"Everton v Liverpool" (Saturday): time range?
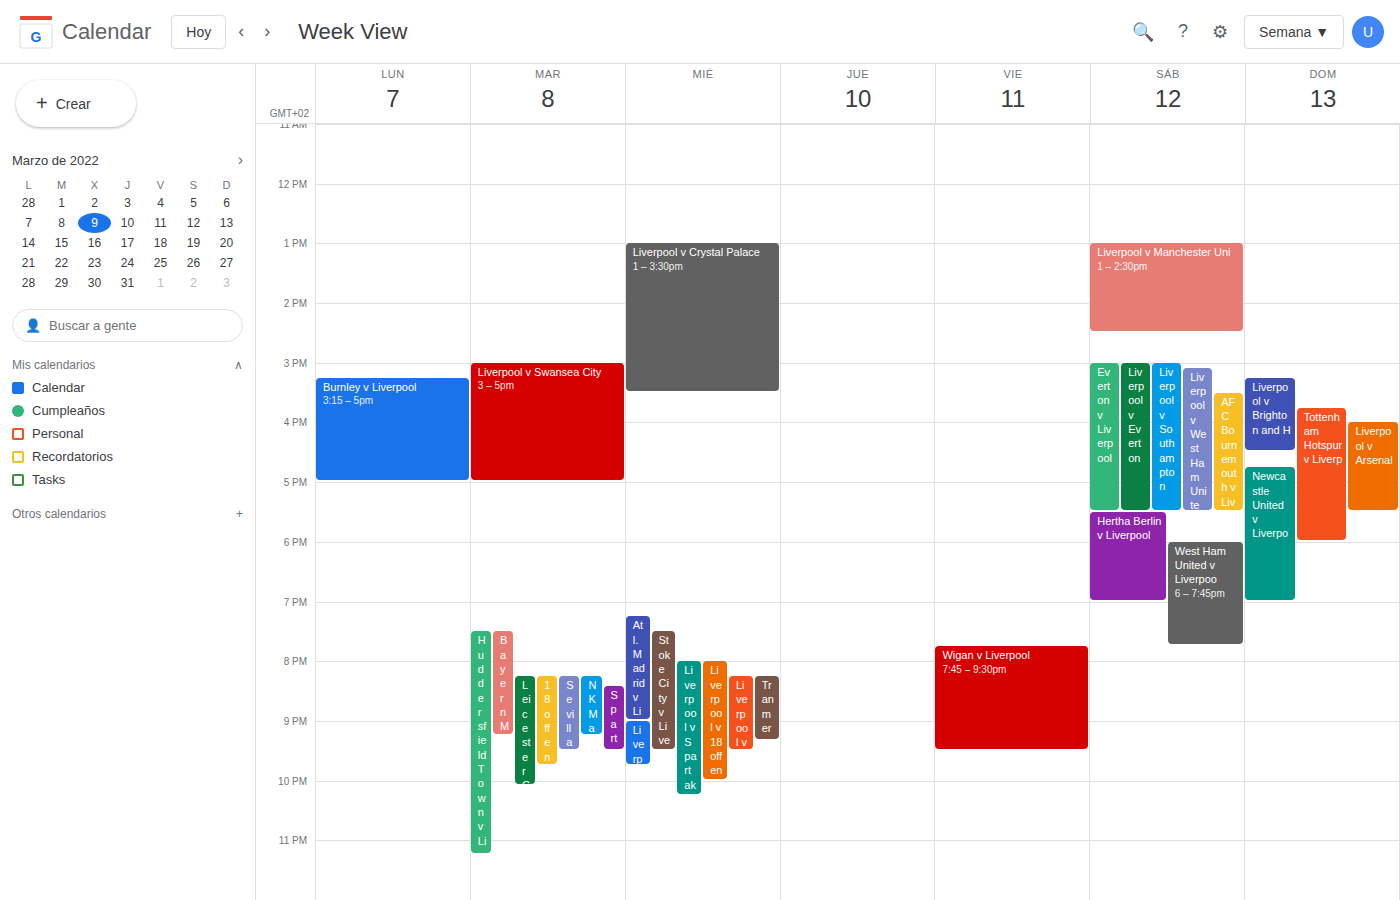
3:00 PM to 5:30 PM